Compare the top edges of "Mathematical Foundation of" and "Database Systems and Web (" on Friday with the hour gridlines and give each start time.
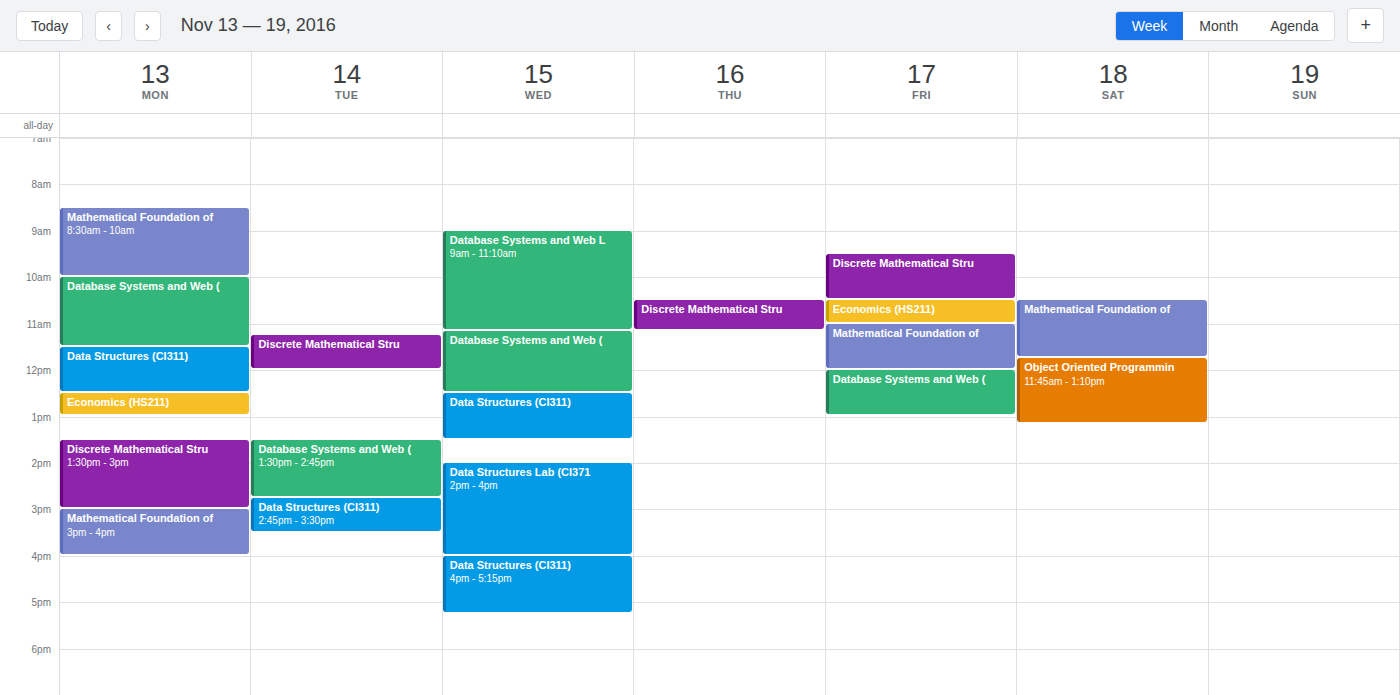
"Mathematical Foundation of": 11:00, exactly on the 11:00 line. "Database Systems and Web (": 12:00, exactly on the 12:00 line.